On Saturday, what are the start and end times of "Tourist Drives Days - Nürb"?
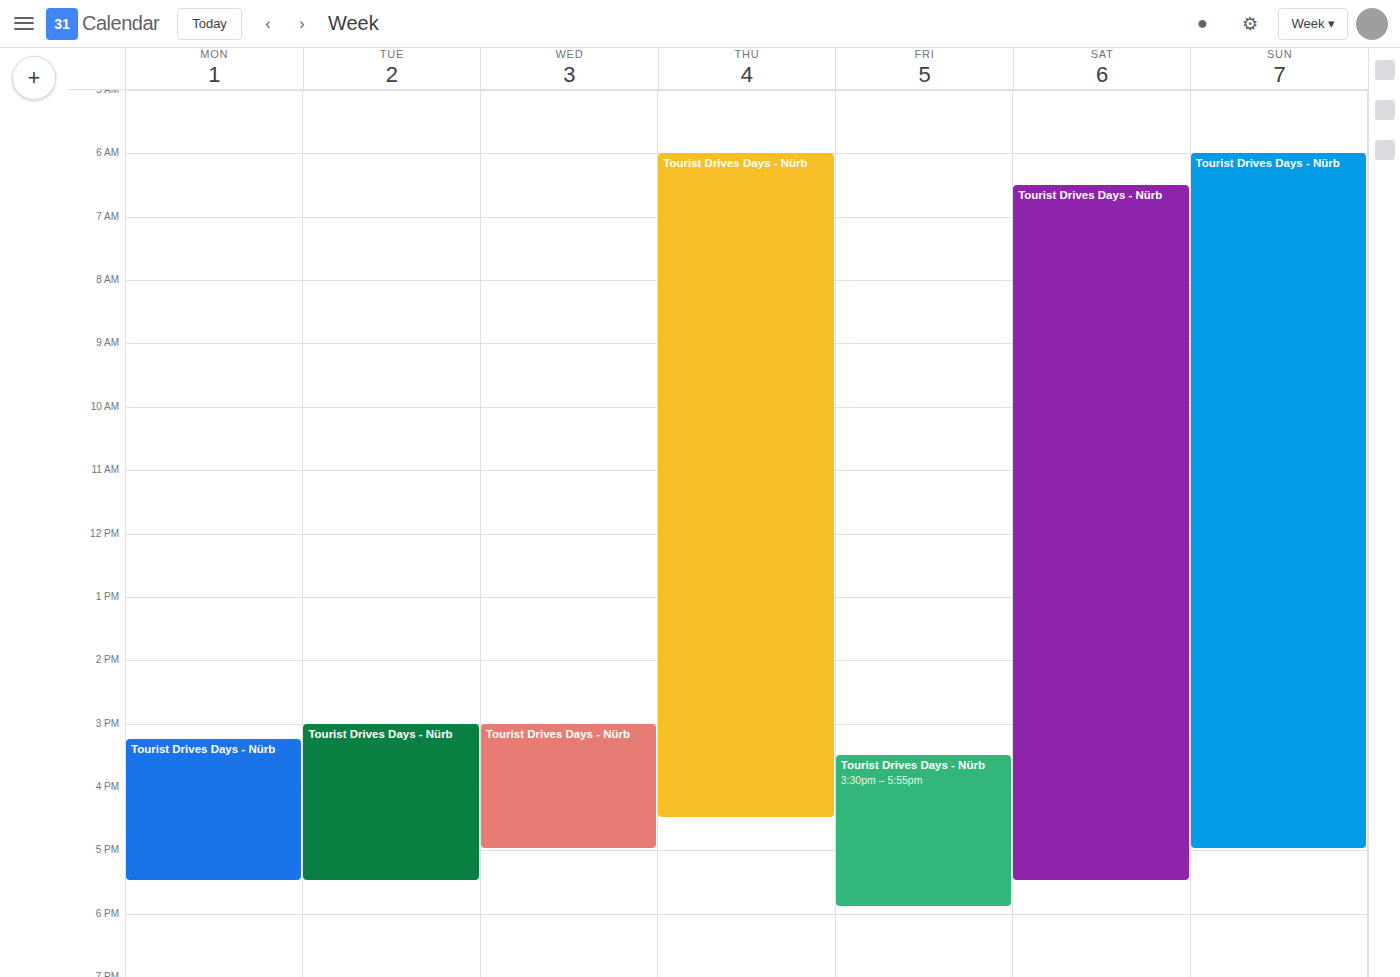
6:30 AM to 5:30 PM